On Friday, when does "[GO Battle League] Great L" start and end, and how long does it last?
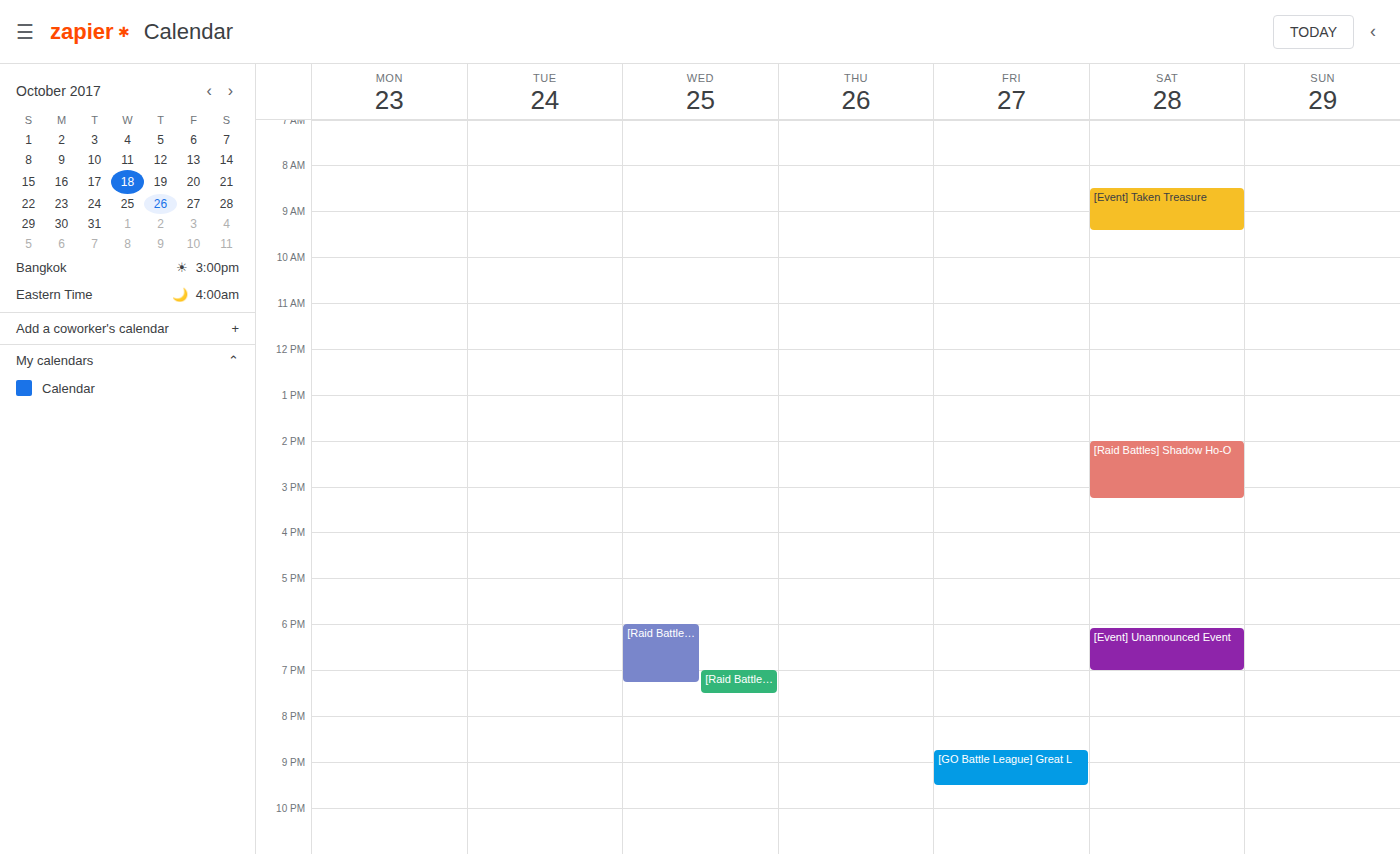
8:45 PM to 9:30 PM, 45 minutes